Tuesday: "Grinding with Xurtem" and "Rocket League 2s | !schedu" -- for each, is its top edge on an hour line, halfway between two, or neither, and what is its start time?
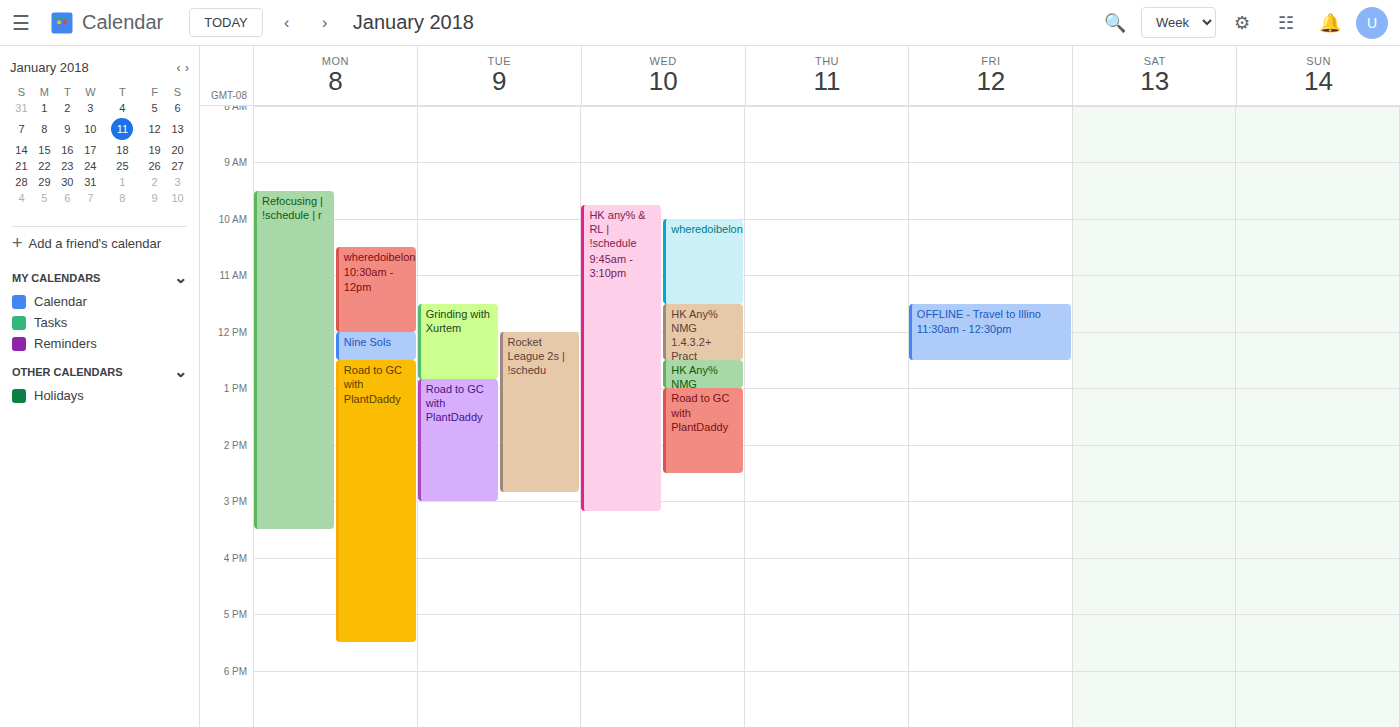
"Grinding with Xurtem": 11:30 AM, halfway between the 11 AM and 12 PM lines. "Rocket League 2s | !schedu": 12:00 PM, exactly on the 12 PM line.